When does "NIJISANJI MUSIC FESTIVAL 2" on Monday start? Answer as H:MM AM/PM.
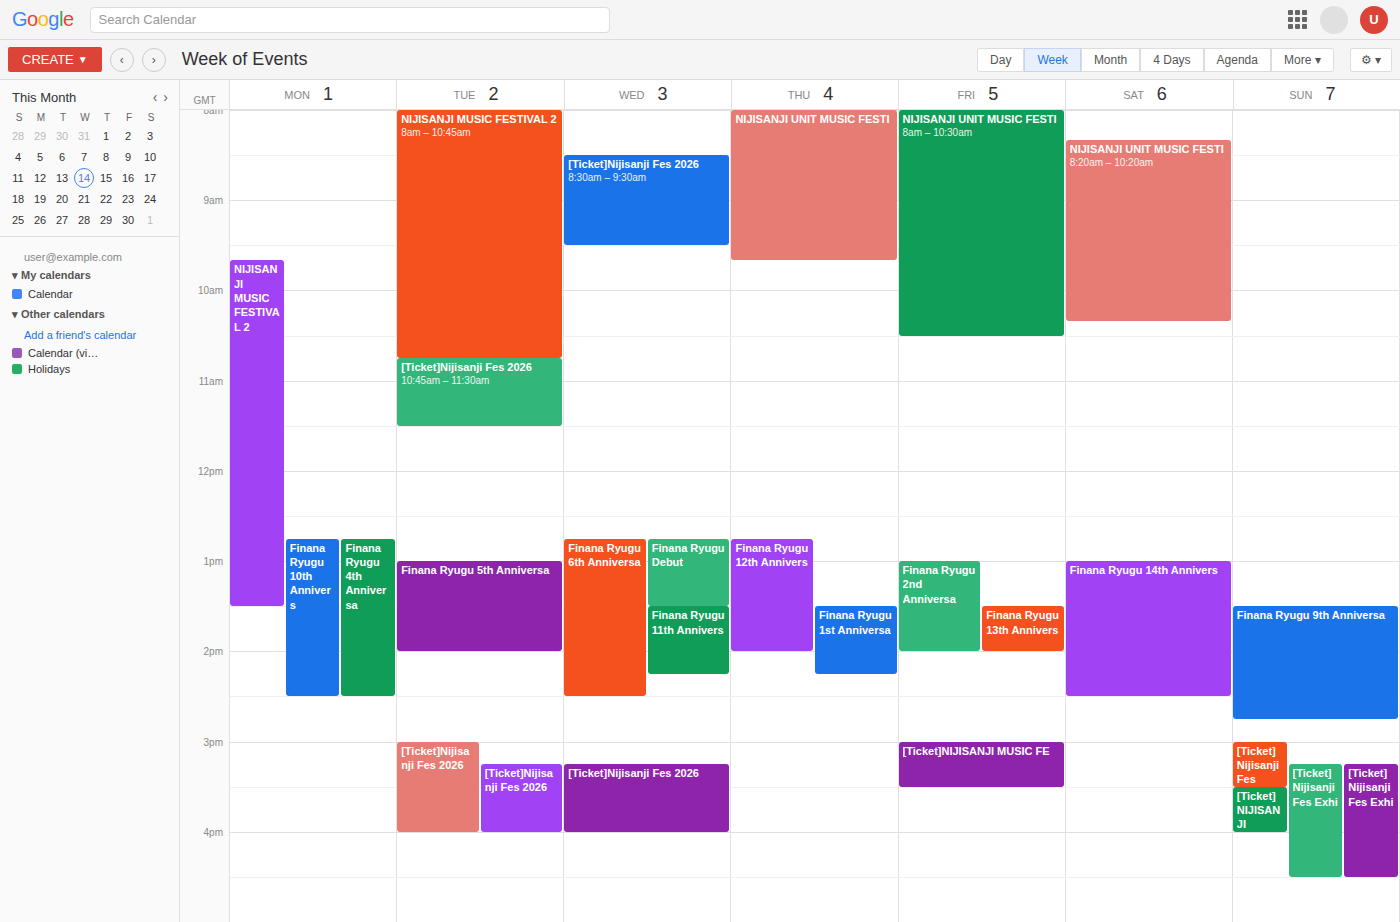
9:40 AM